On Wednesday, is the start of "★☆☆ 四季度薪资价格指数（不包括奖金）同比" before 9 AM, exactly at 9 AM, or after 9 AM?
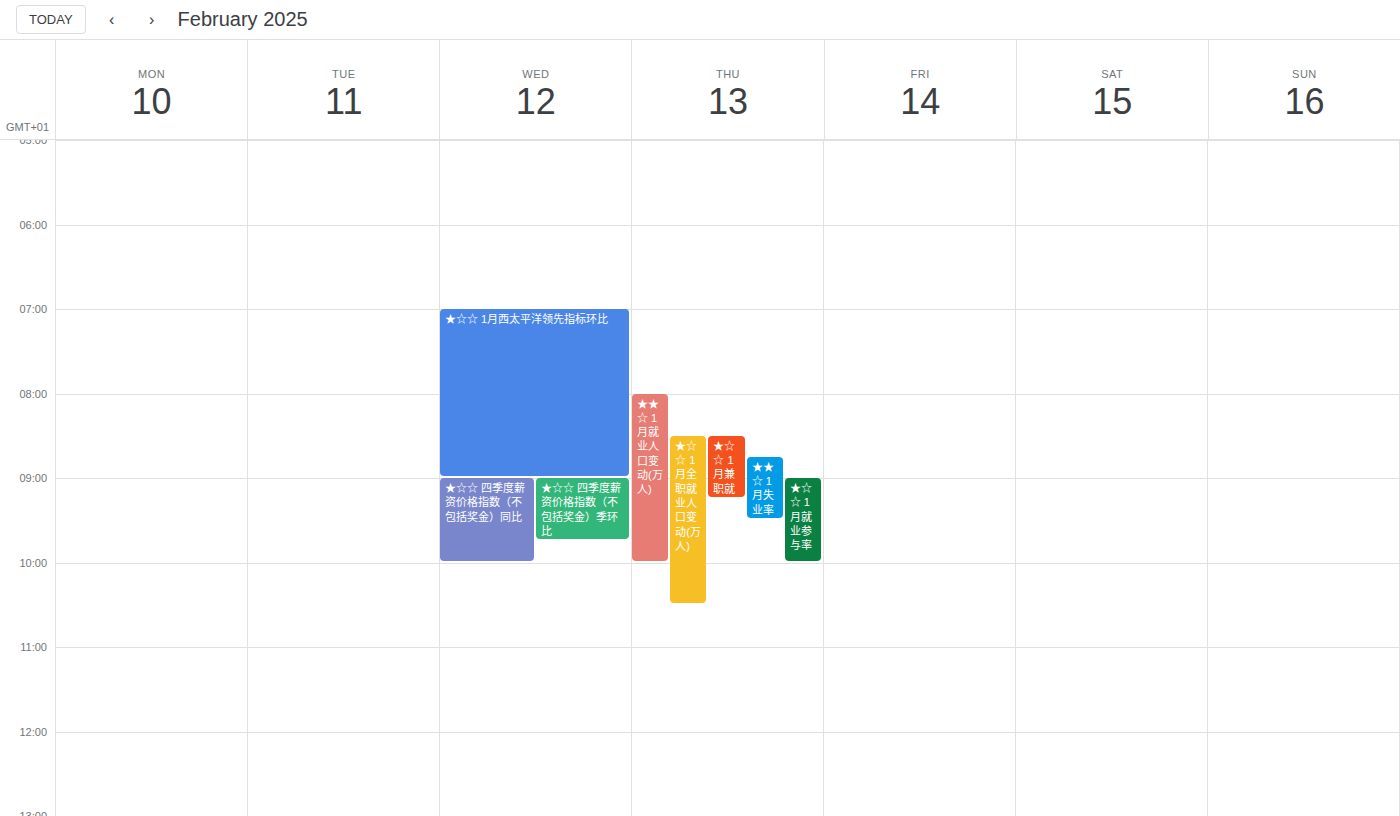
9:00 AM -- exactly at 9 AM, on the 9 AM line.